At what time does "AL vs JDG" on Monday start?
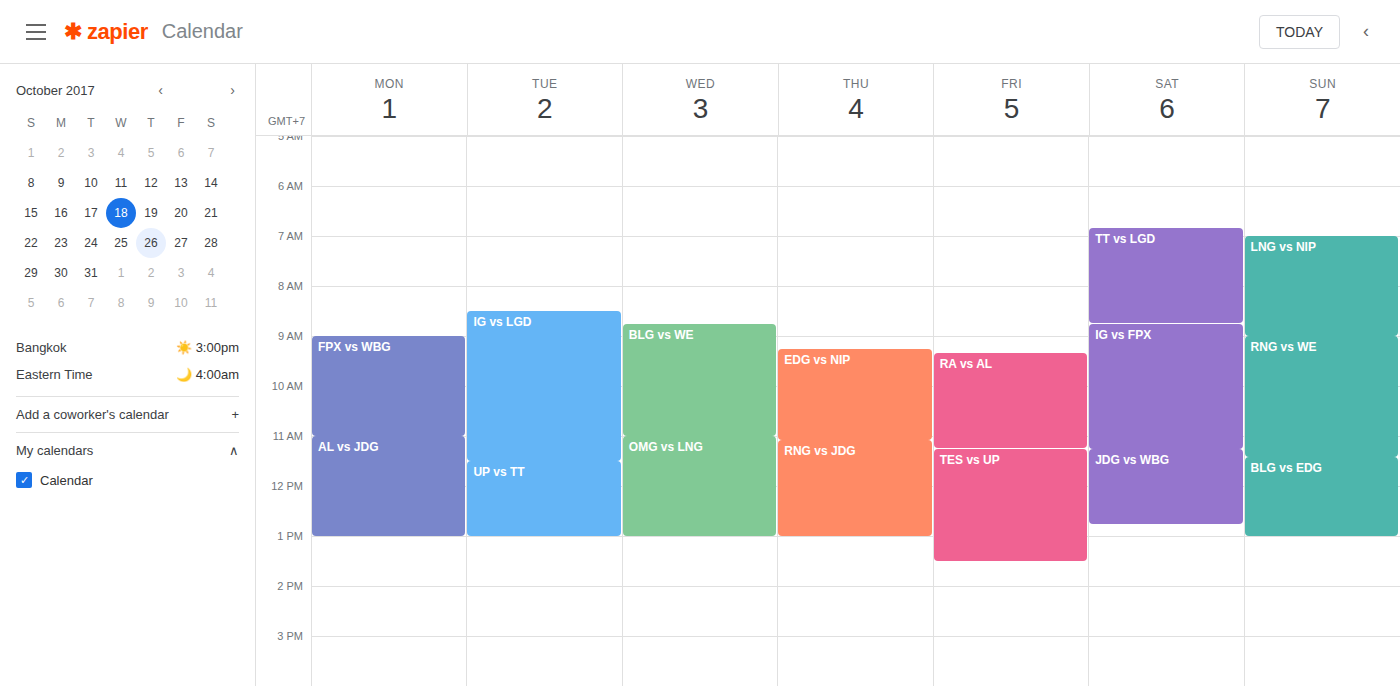
11:00 AM